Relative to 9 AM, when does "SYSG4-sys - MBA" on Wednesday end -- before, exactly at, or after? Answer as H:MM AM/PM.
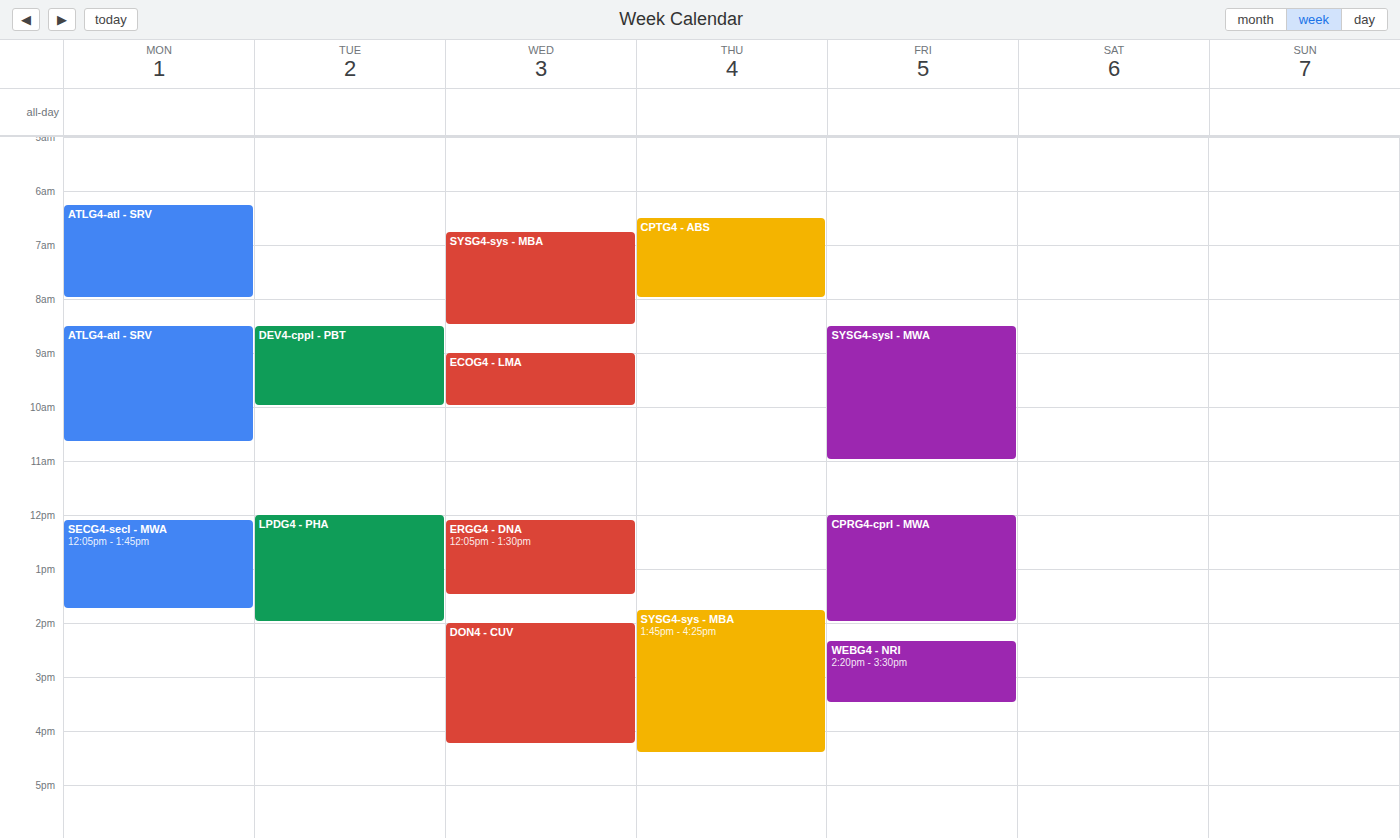
8:30 AM -- before 9 AM, 30 minutes above the 9 AM line.